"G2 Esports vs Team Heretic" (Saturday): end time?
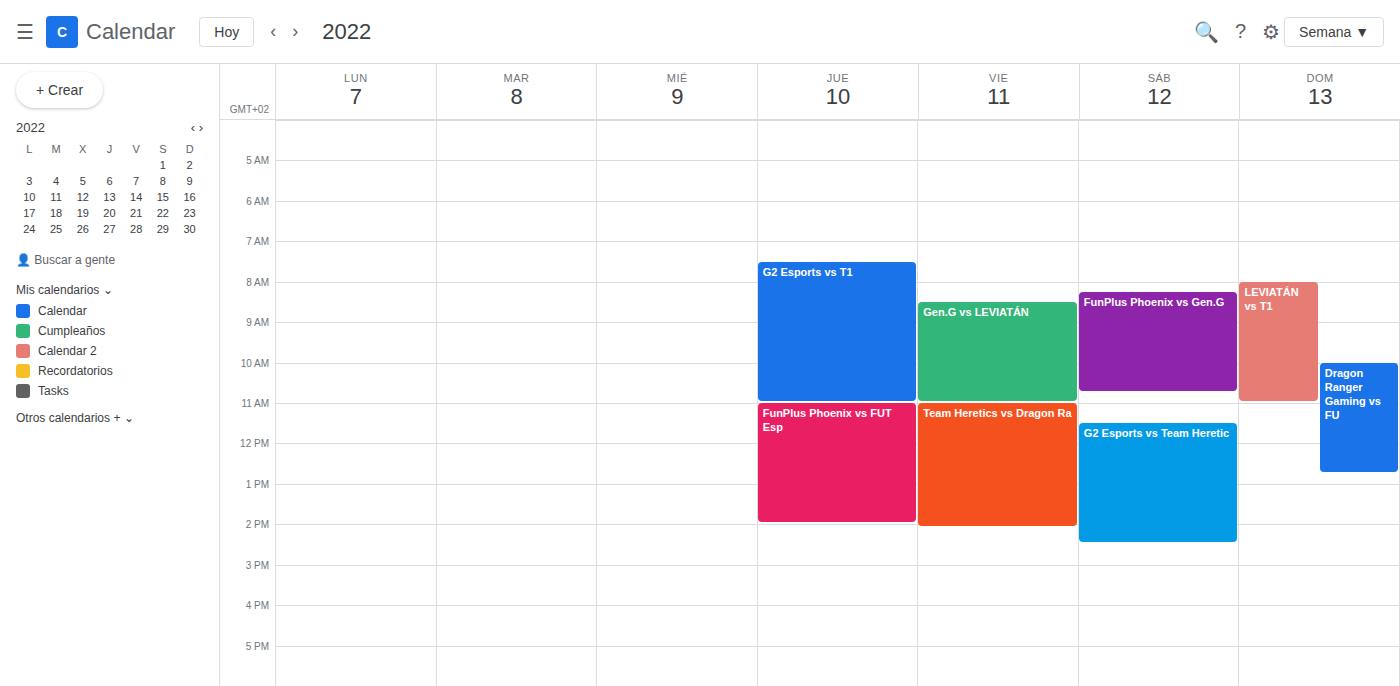
2:30 PM